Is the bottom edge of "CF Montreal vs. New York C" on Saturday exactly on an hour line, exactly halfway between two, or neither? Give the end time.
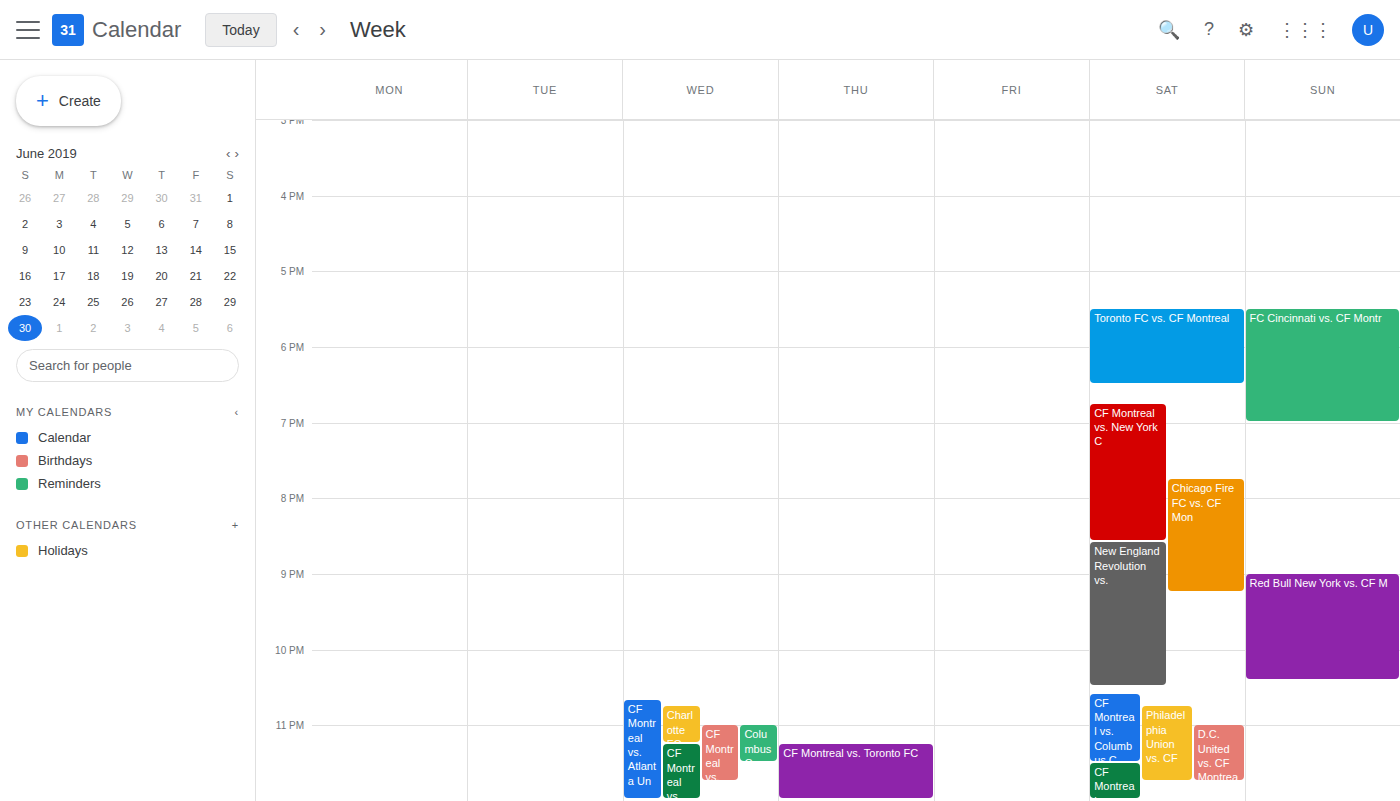
8:35 PM -- neither: 35 minutes below the 8 PM line and 25 minutes above the 9 PM line.